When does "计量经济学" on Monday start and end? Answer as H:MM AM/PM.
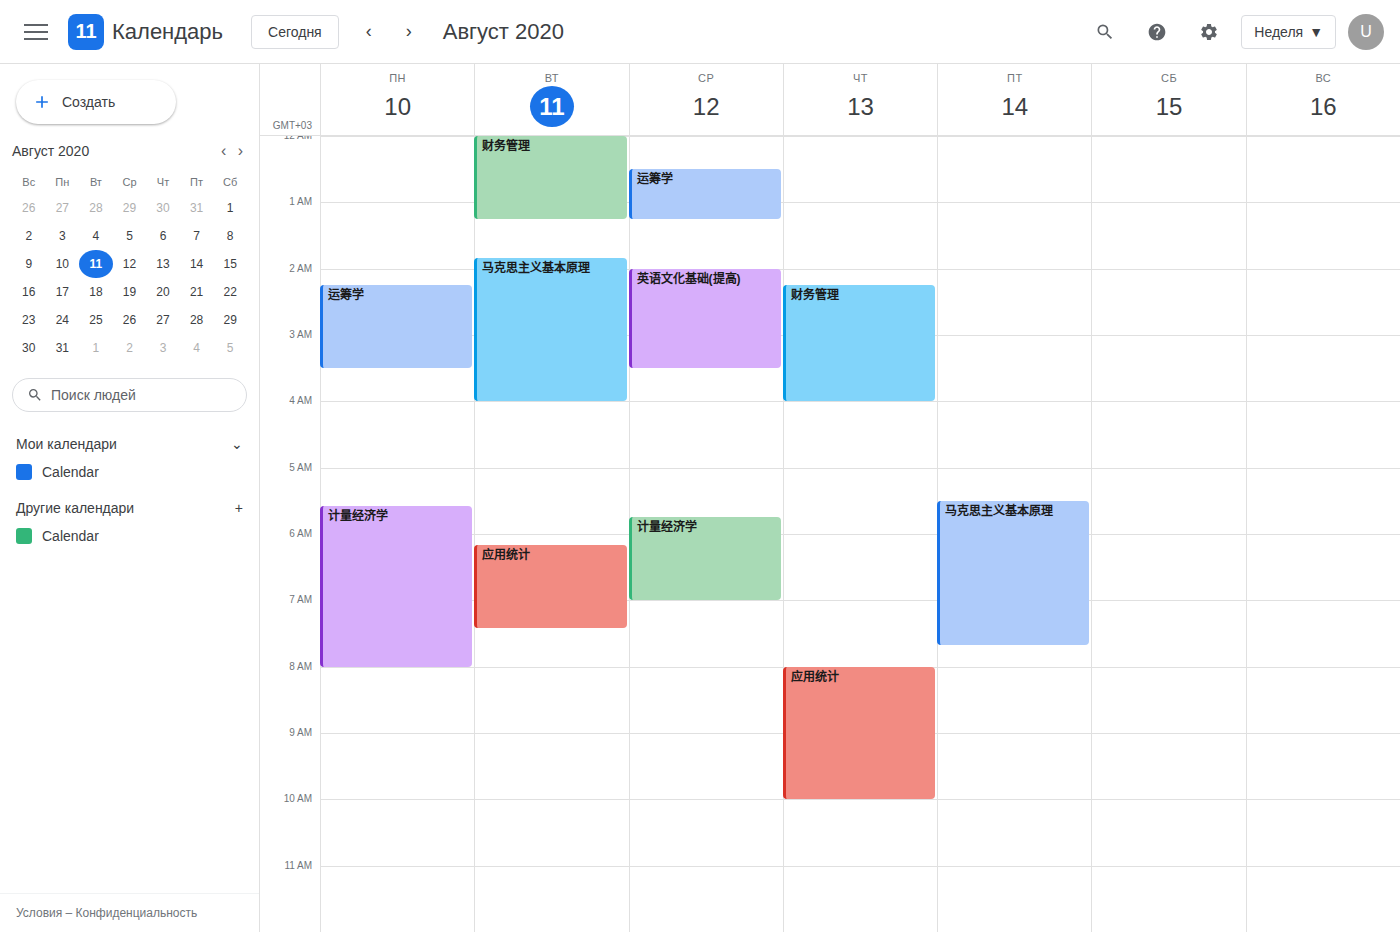
5:35 AM to 8:00 AM